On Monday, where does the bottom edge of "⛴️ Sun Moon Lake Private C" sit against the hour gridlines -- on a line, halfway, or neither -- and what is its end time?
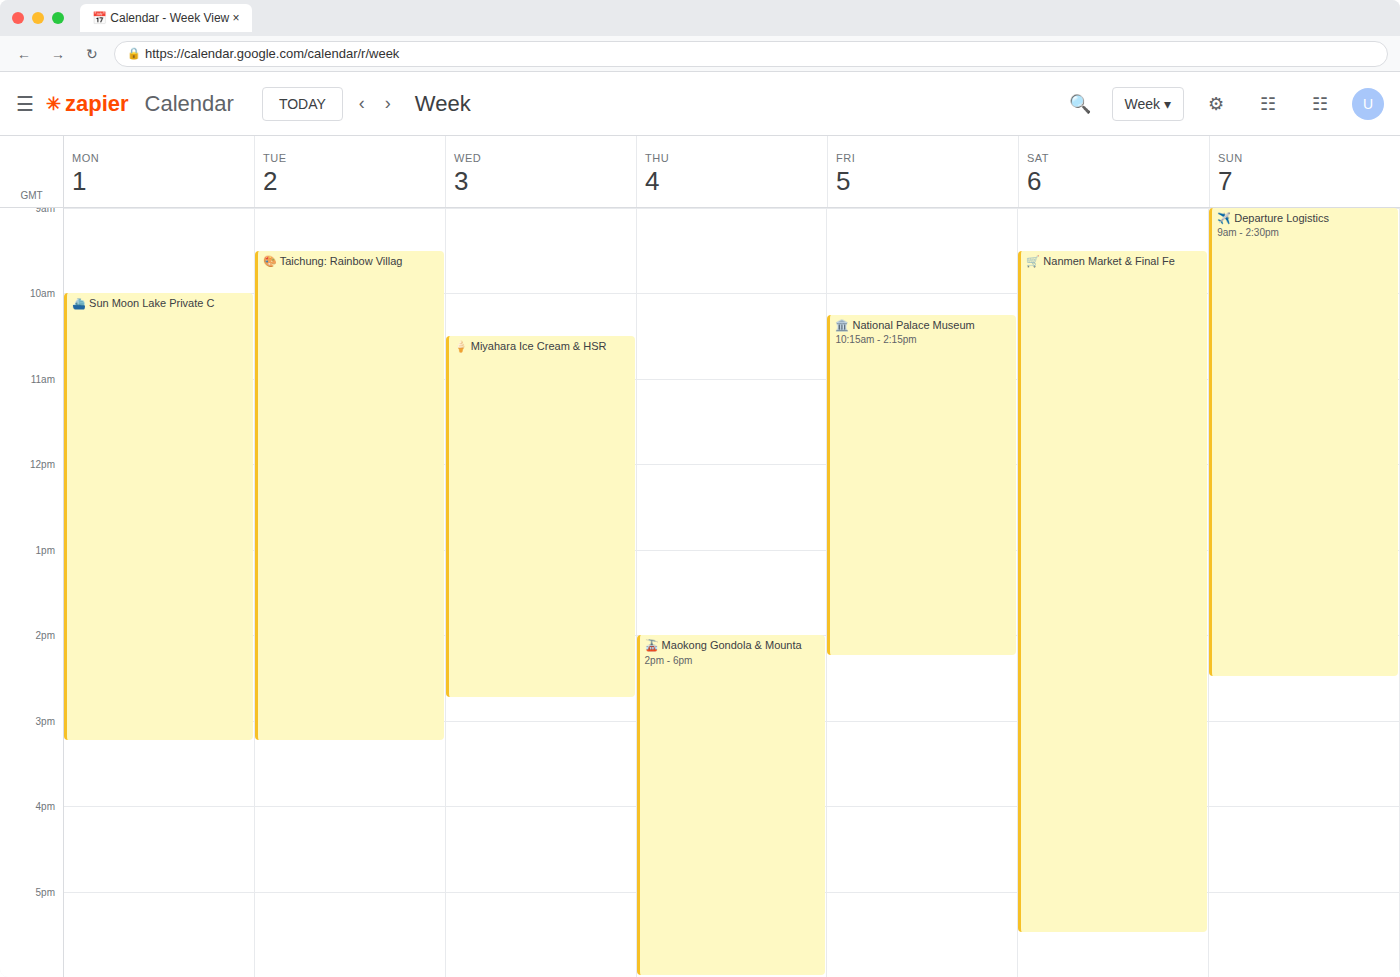
3:15 PM -- neither: a quarter of the way from the 3 PM line to the 4 PM line.